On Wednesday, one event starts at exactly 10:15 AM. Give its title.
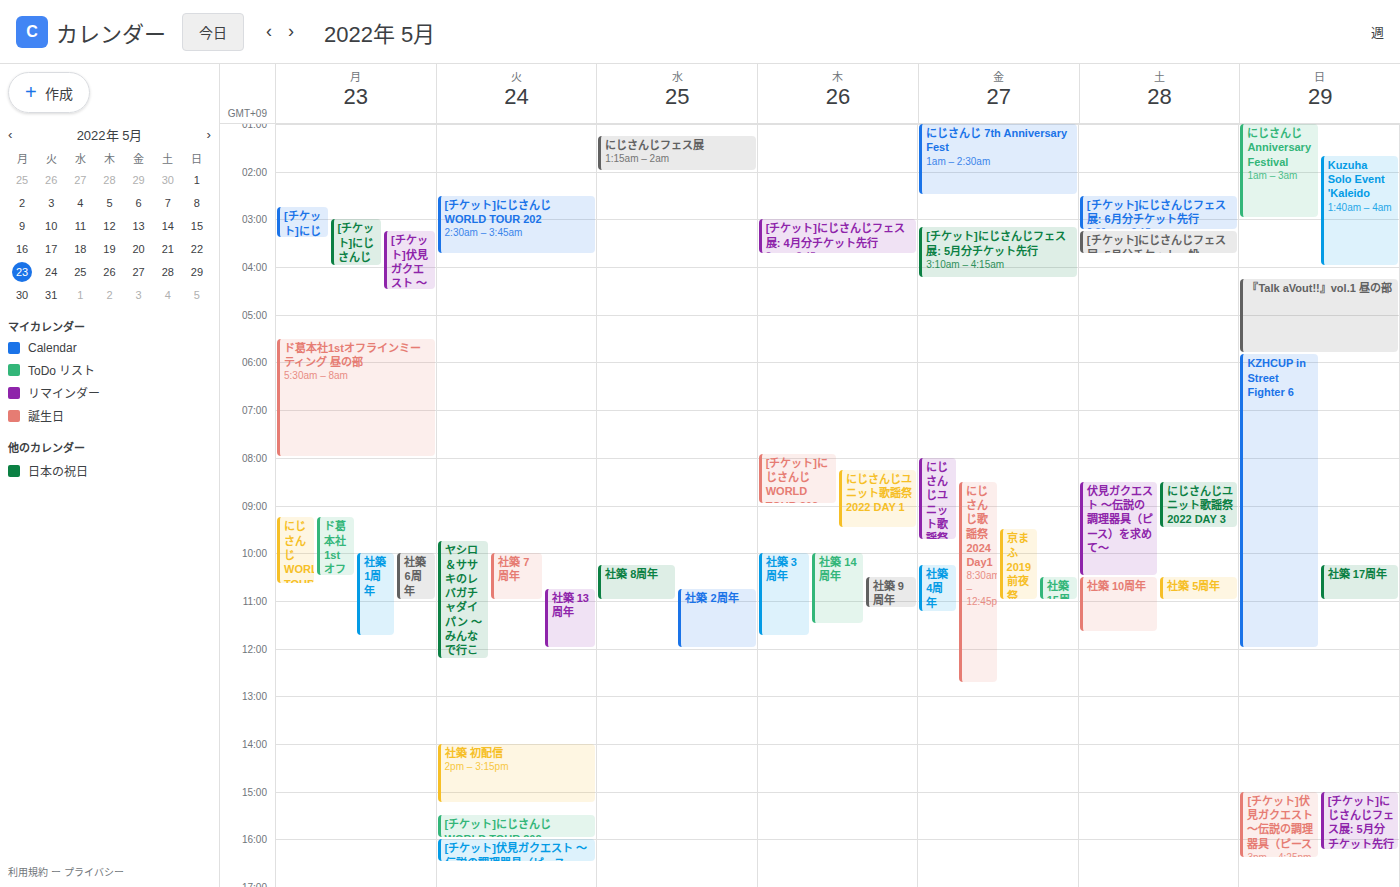
"社築 8周年"